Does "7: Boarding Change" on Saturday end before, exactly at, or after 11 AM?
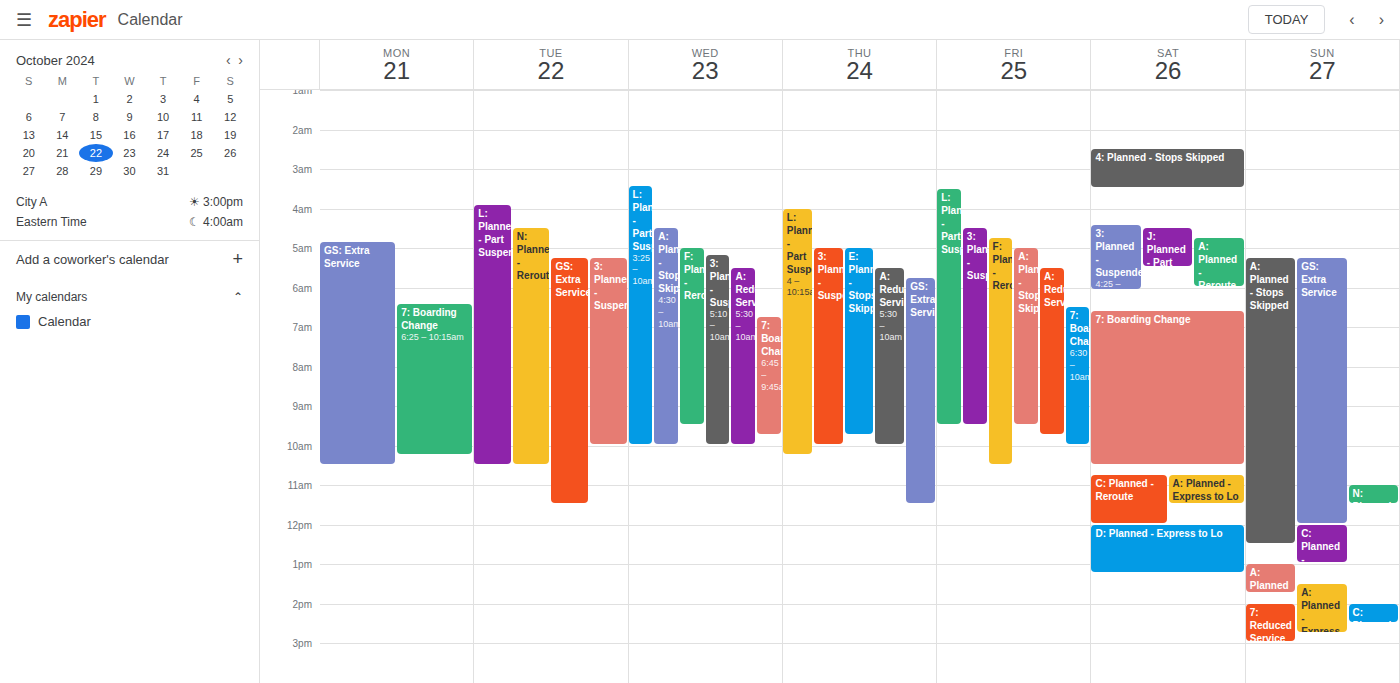
10:30 AM -- before 11 AM, 30 minutes above the 11 AM line.